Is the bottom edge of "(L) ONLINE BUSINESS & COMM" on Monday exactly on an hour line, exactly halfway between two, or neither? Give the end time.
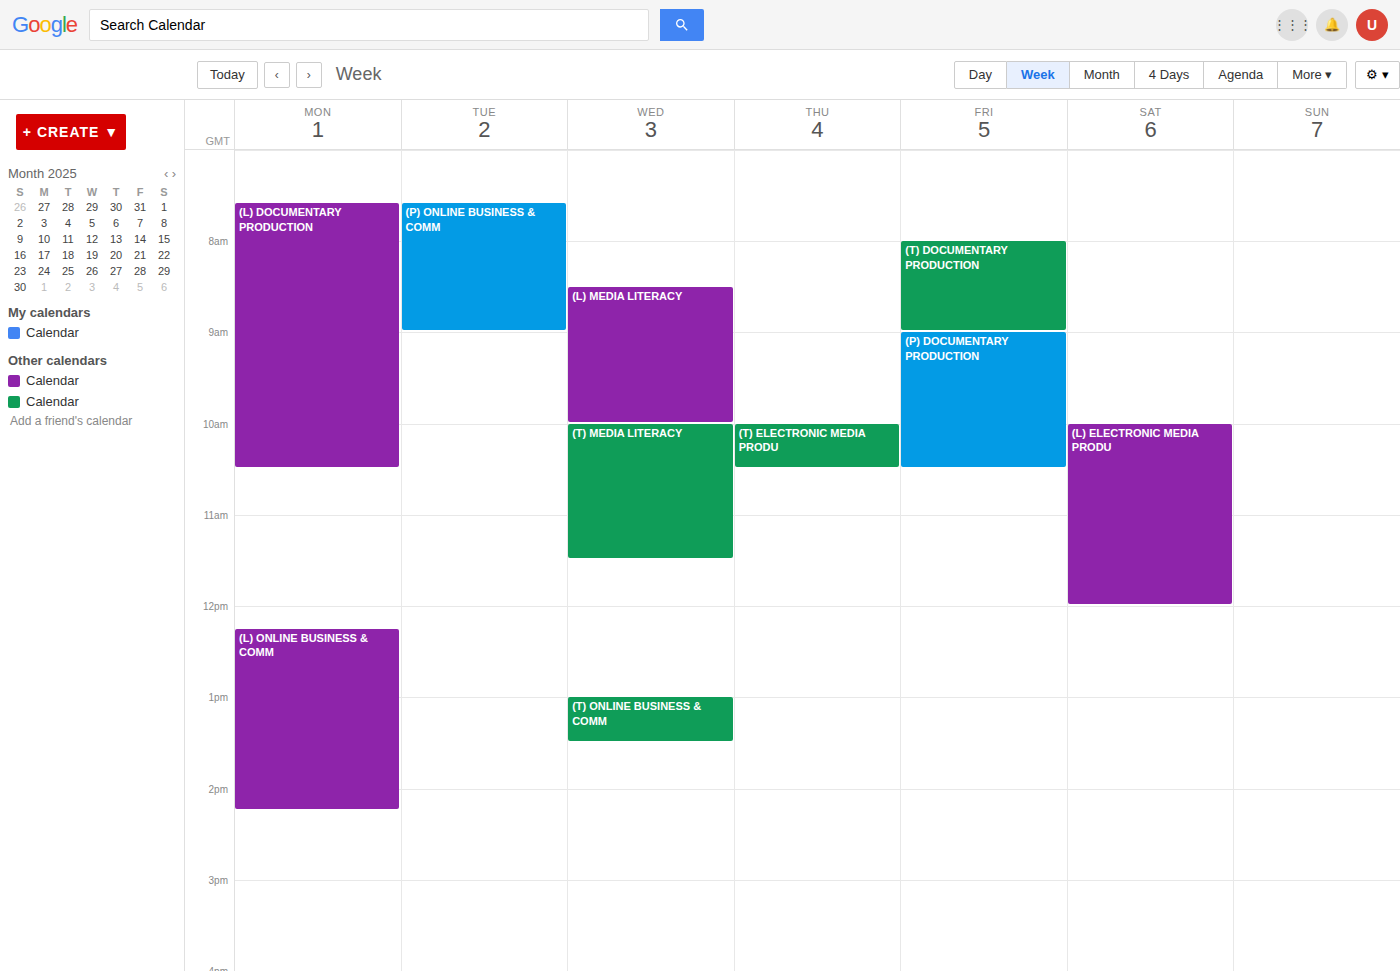
2:15 PM -- neither: a quarter of the way from the 2 PM line to the 3 PM line.